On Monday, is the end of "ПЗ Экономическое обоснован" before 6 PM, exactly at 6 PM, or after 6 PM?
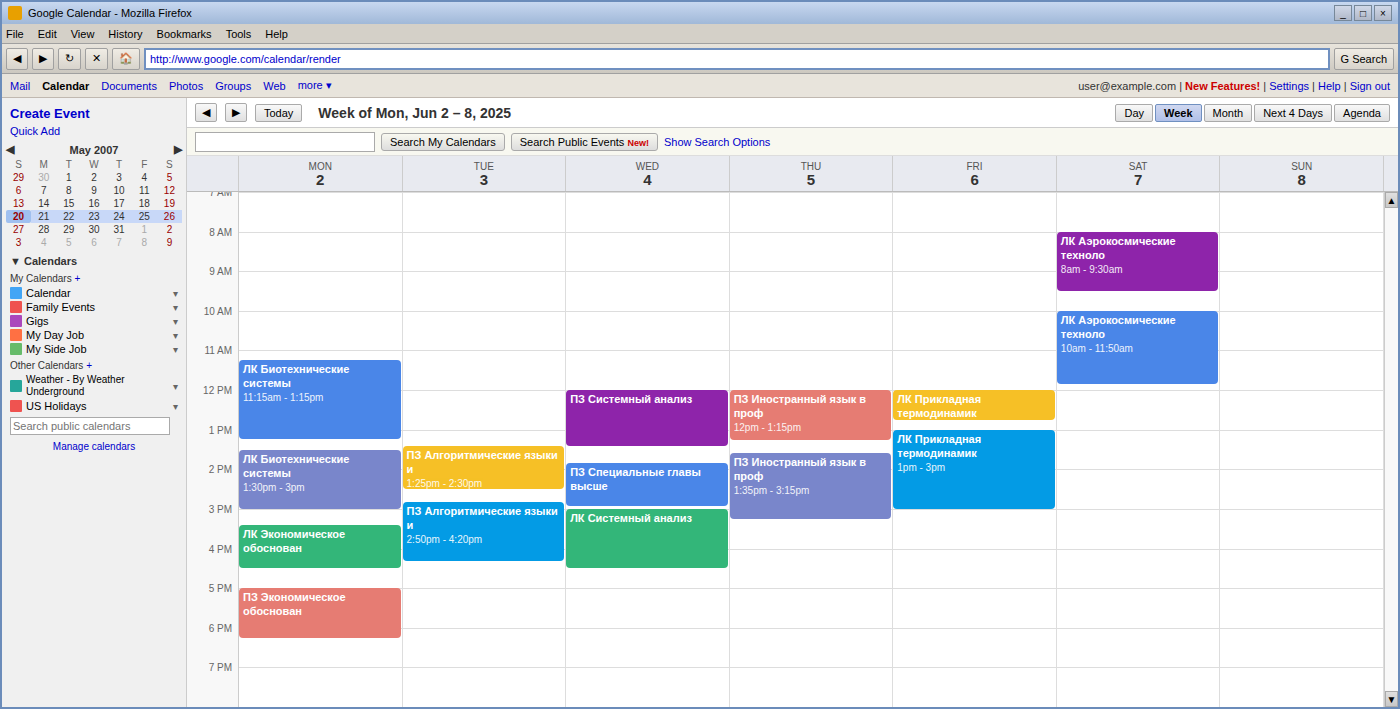
6:15 PM -- after 6 PM, 15 minutes below the 6 PM line.